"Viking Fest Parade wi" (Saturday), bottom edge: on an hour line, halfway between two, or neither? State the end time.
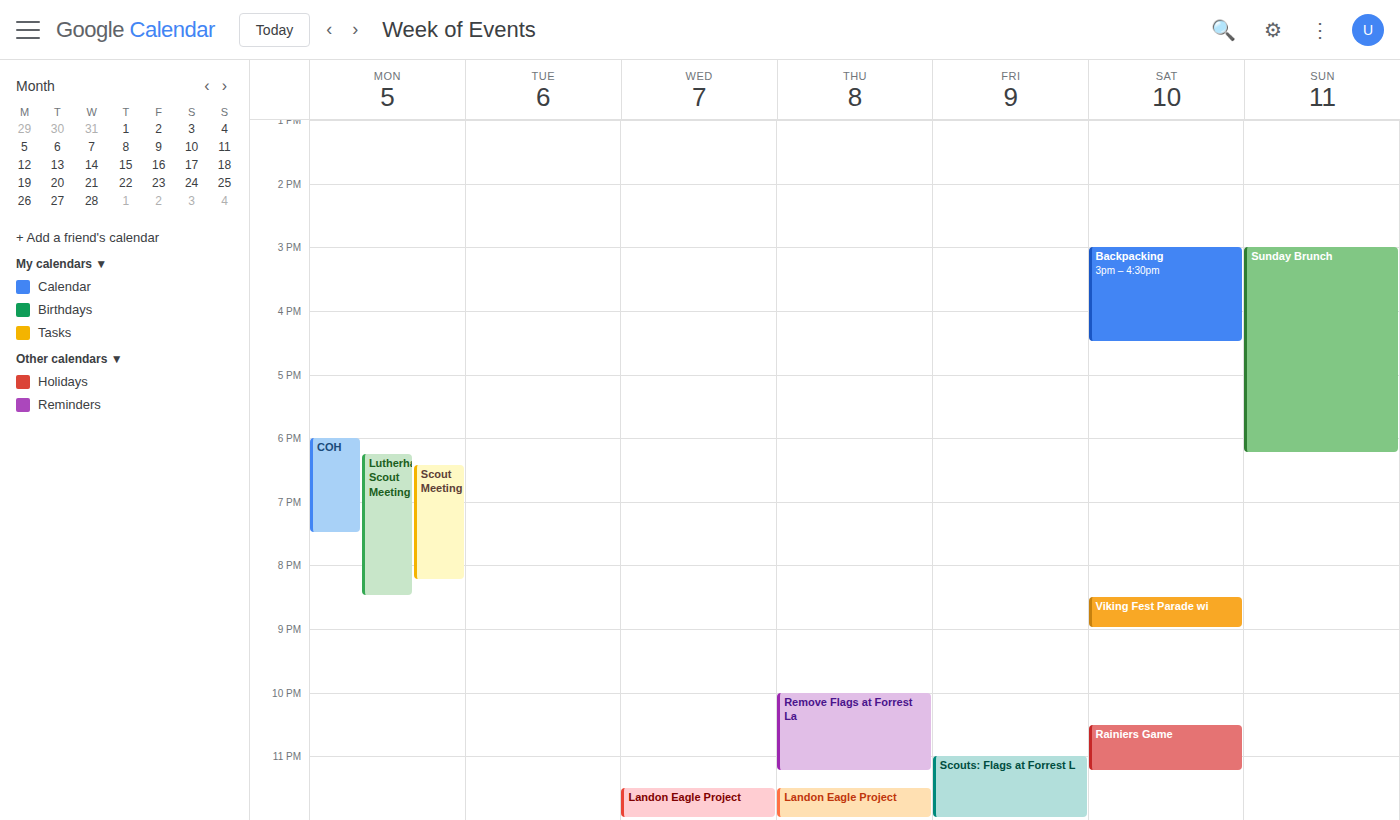
9:00 PM -- exactly on the 9 PM line.